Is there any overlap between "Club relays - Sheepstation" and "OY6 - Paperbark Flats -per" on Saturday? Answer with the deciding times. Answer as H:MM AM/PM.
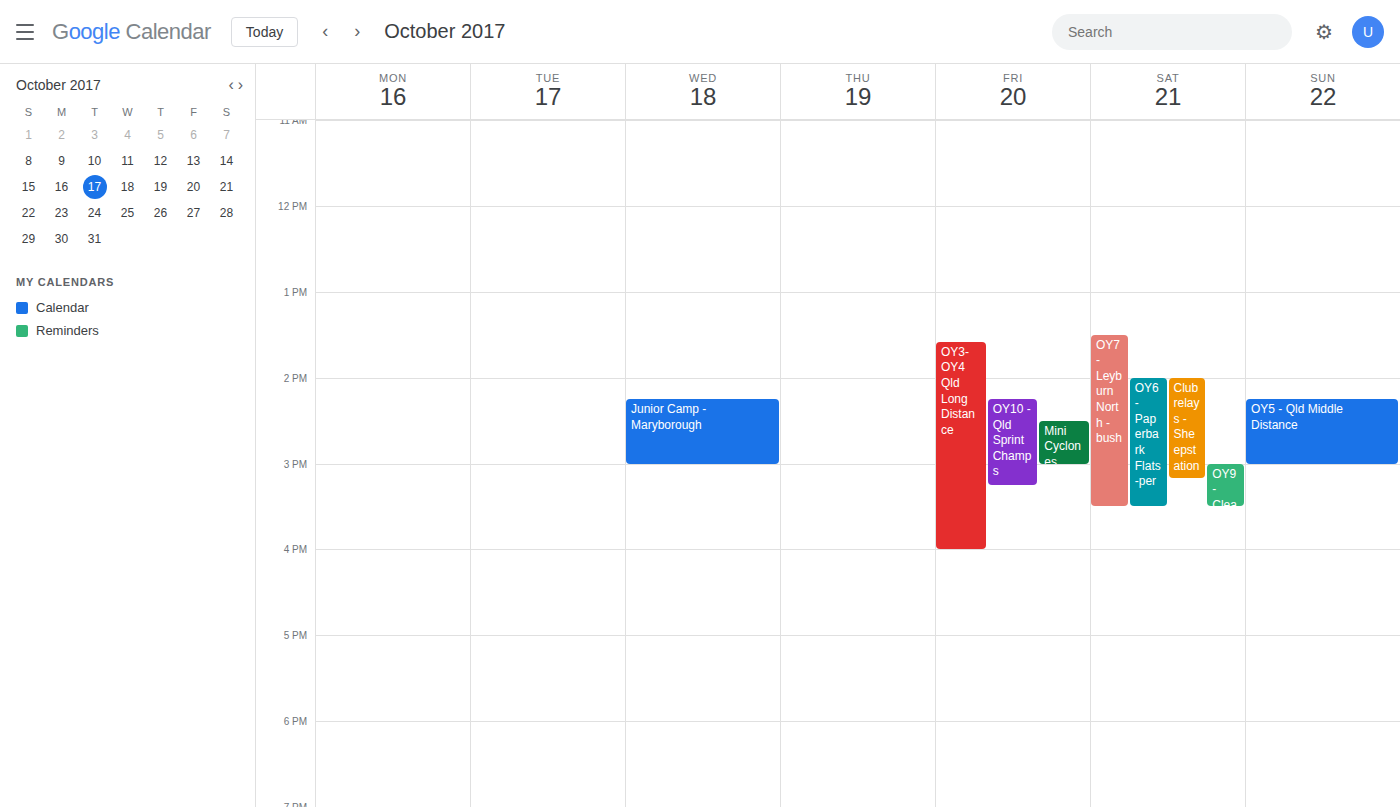
"Club relays - Sheepstation" runs 2:00 PM to 3:10 PM, inside "OY6 - Paperbark Flats -per" -- they overlap.